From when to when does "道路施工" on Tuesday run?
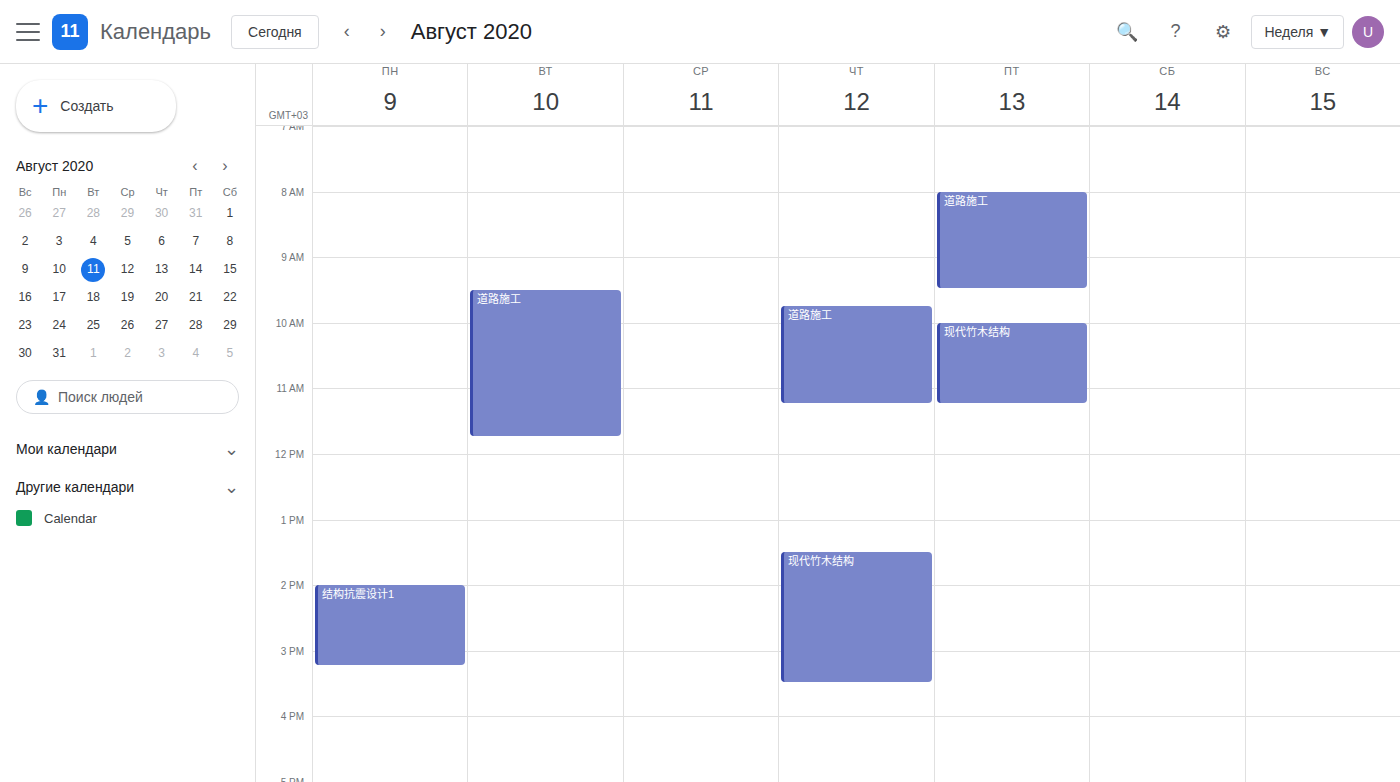
9:30 AM to 11:45 AM